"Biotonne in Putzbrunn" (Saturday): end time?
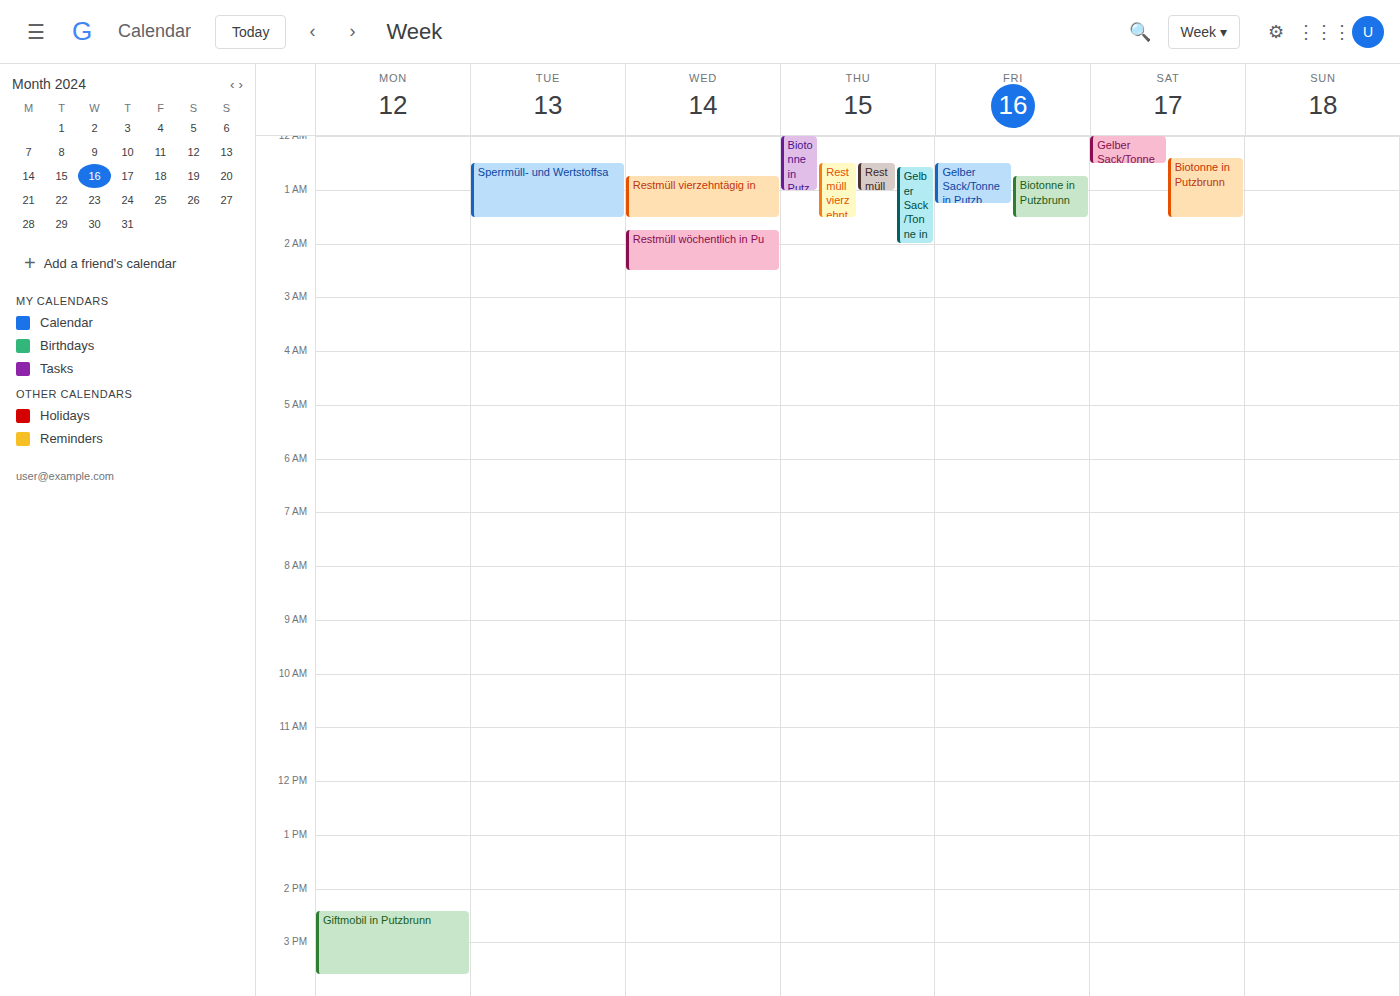
1:30 AM